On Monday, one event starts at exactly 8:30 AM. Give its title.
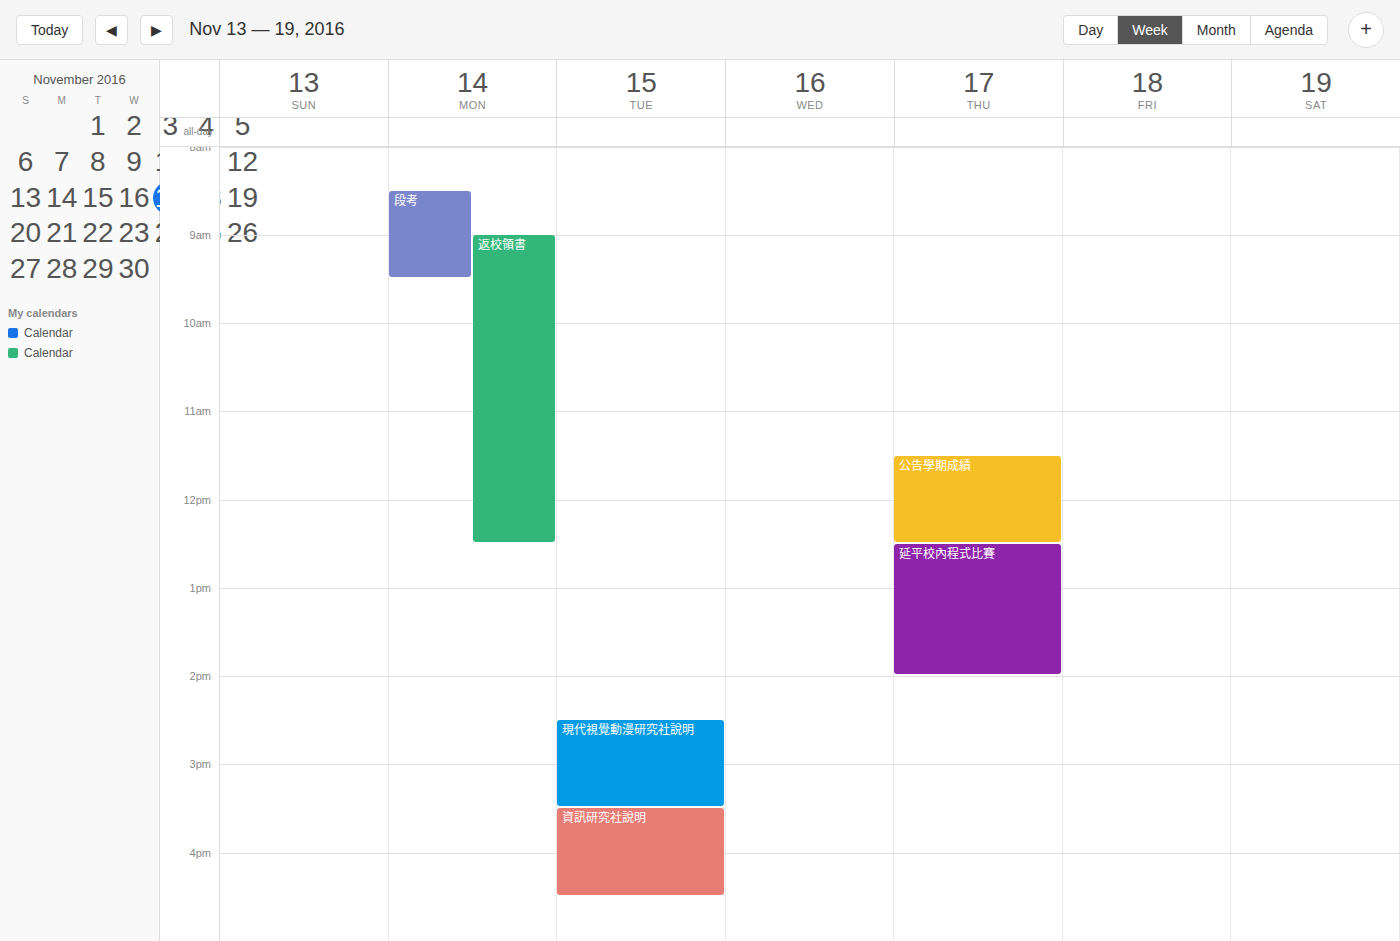
"段考"